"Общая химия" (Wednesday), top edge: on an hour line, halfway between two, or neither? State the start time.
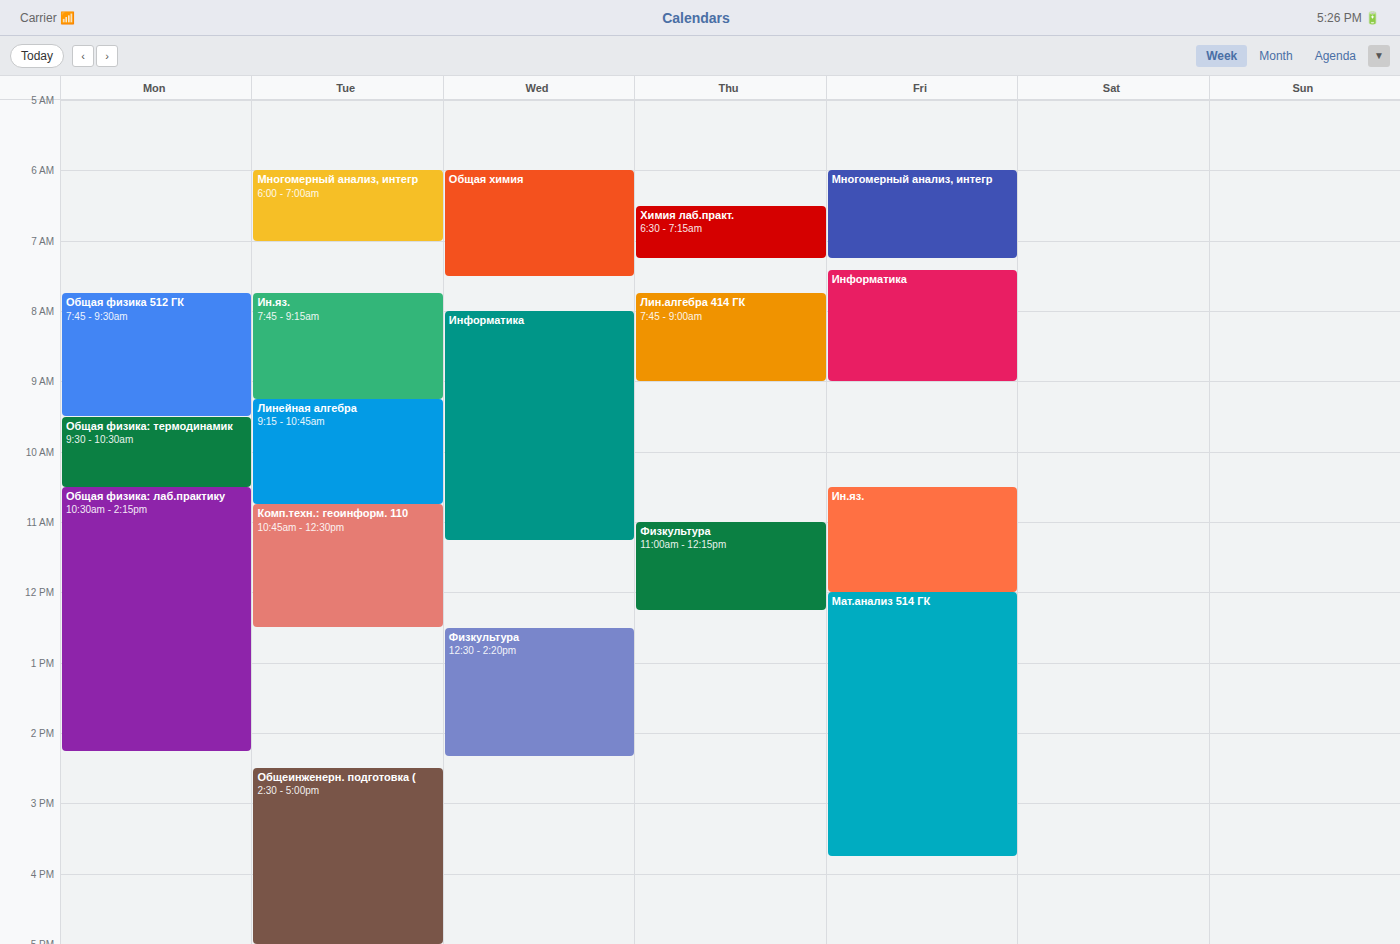
6:00 AM -- exactly on the 6 AM line.